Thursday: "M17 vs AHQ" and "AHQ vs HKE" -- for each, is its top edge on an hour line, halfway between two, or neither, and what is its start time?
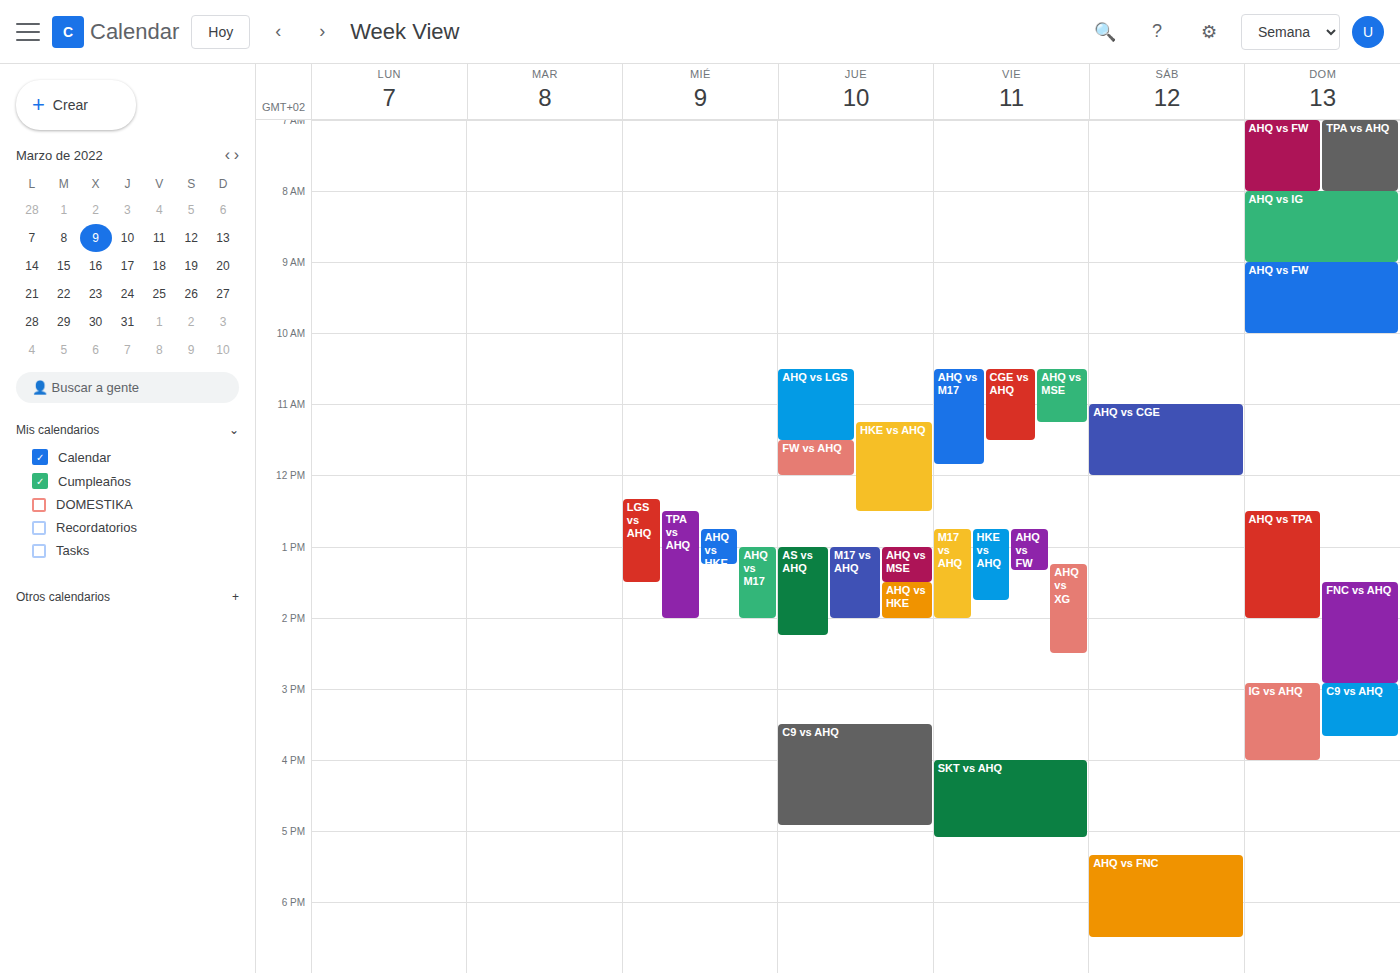
"M17 vs AHQ": 1:00 PM, exactly on the 1 PM line. "AHQ vs HKE": 1:30 PM, halfway between the 1 PM and 2 PM lines.